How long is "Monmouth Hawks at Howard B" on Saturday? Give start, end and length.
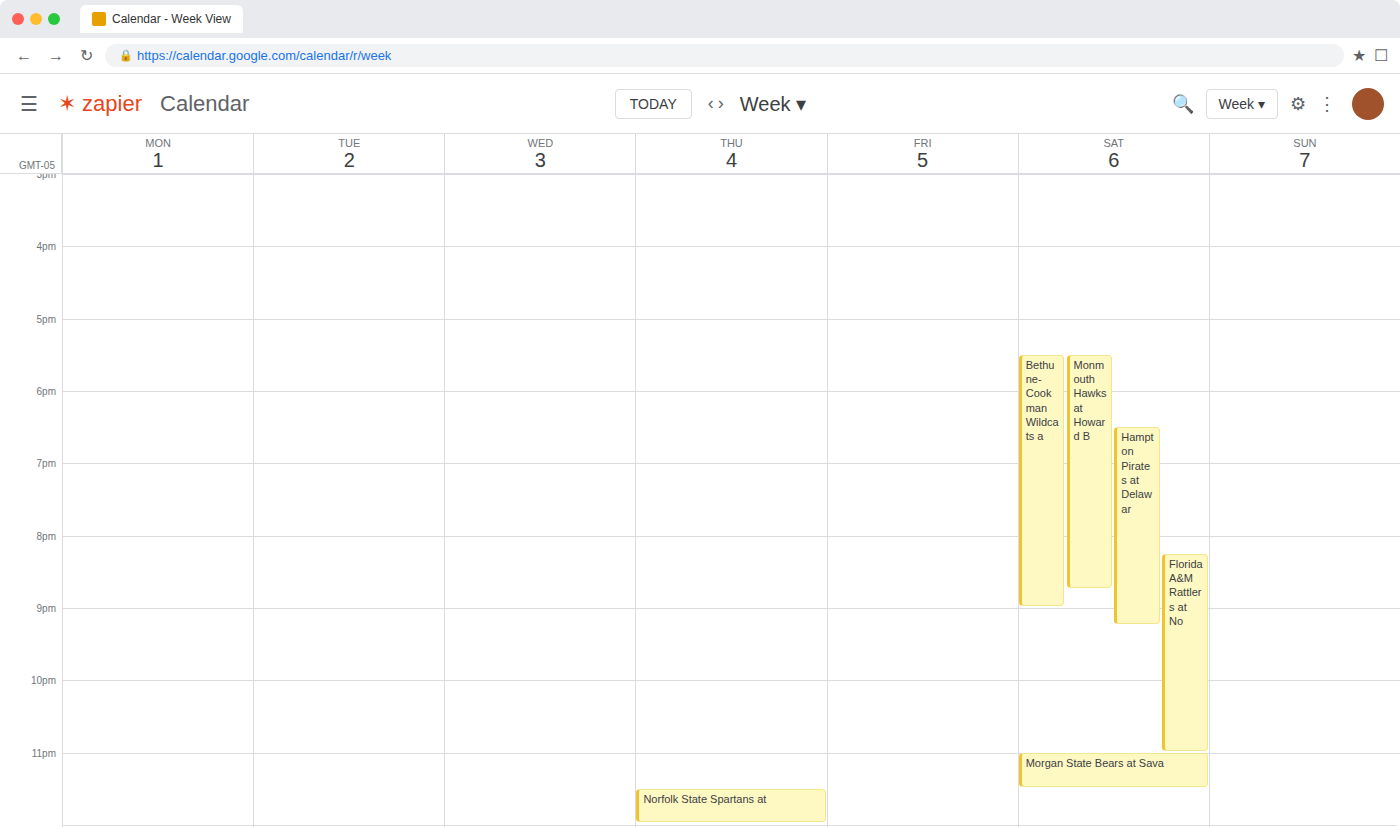
5:30 PM to 8:45 PM, 3 hours 15 minutes